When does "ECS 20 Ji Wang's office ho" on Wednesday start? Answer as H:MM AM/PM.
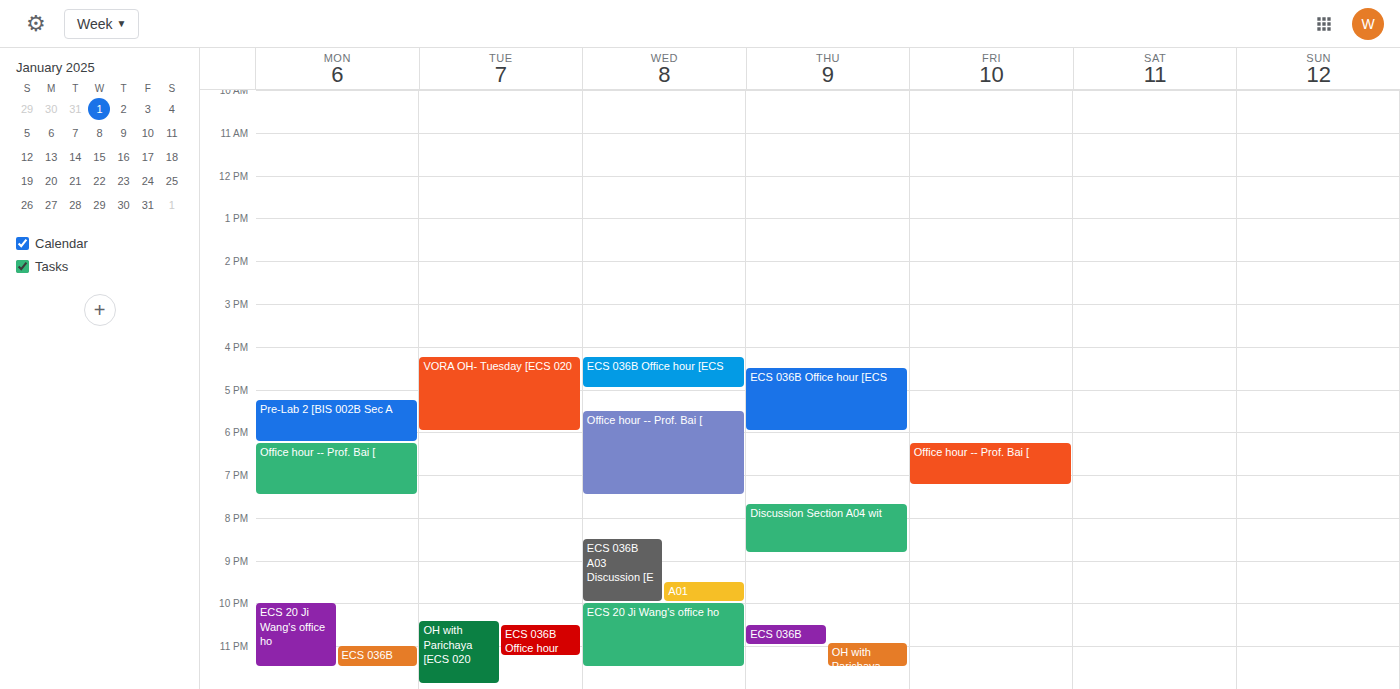
10:00 PM